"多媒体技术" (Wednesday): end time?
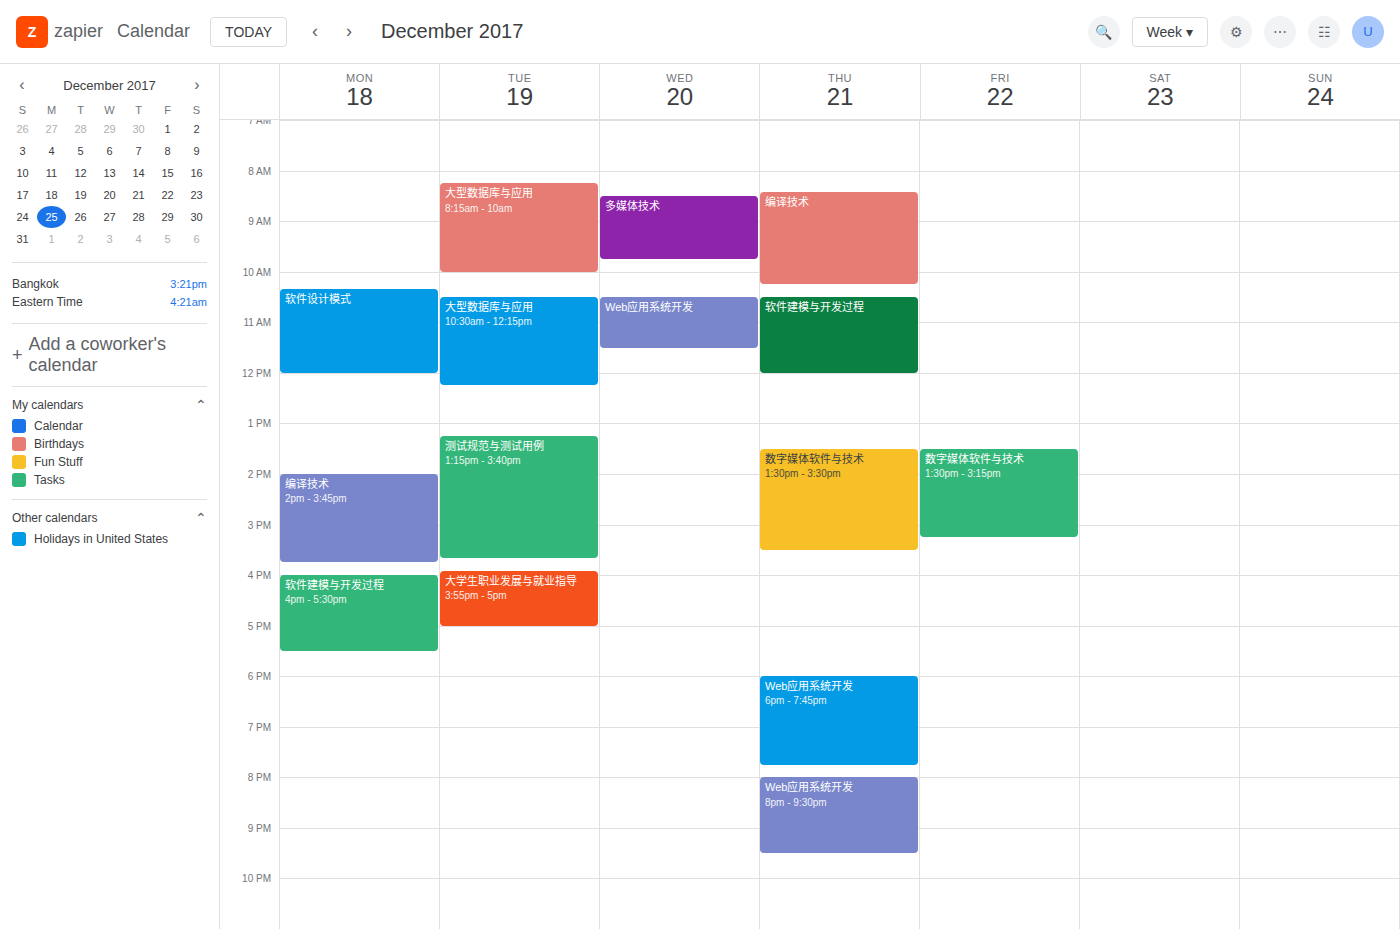
9:45 AM